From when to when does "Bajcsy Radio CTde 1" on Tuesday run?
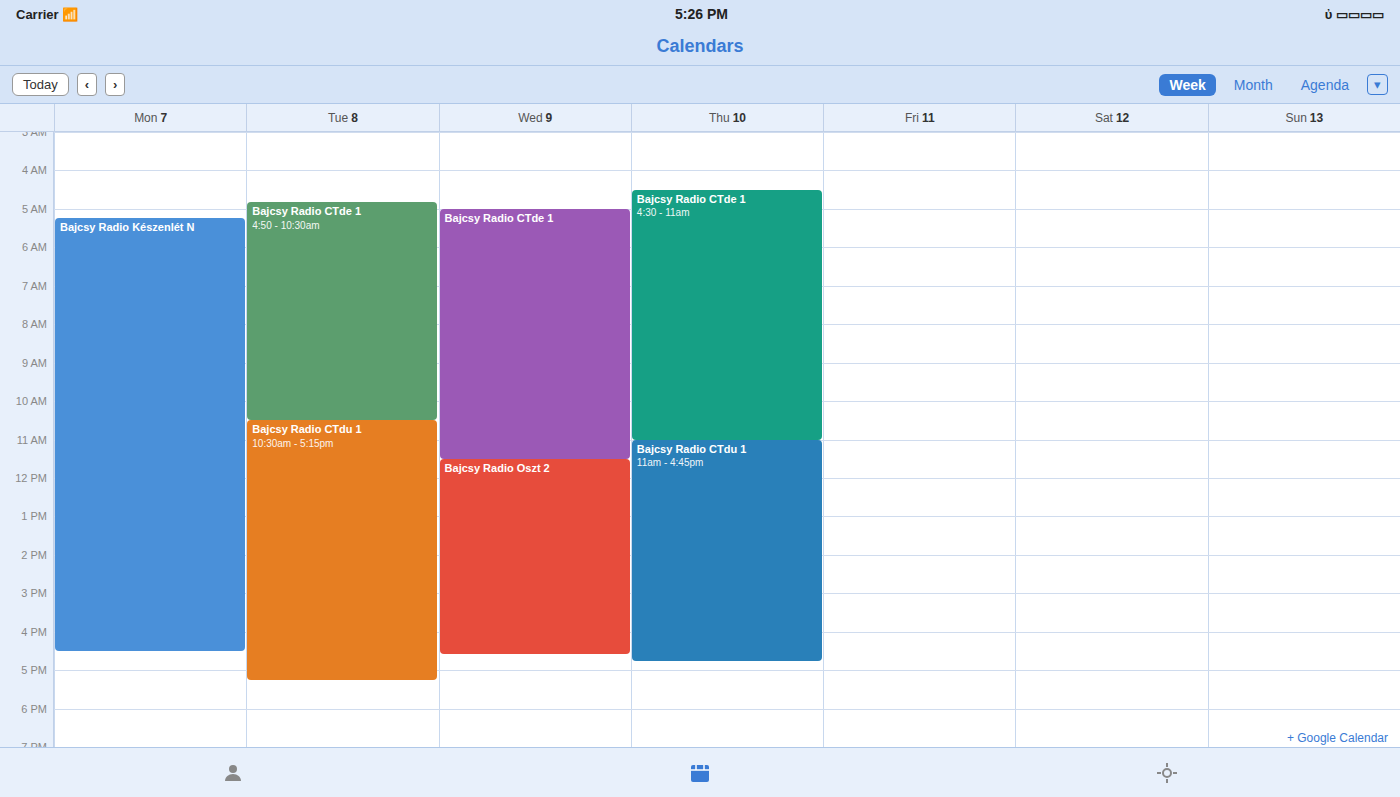
4:50 AM to 10:30 AM